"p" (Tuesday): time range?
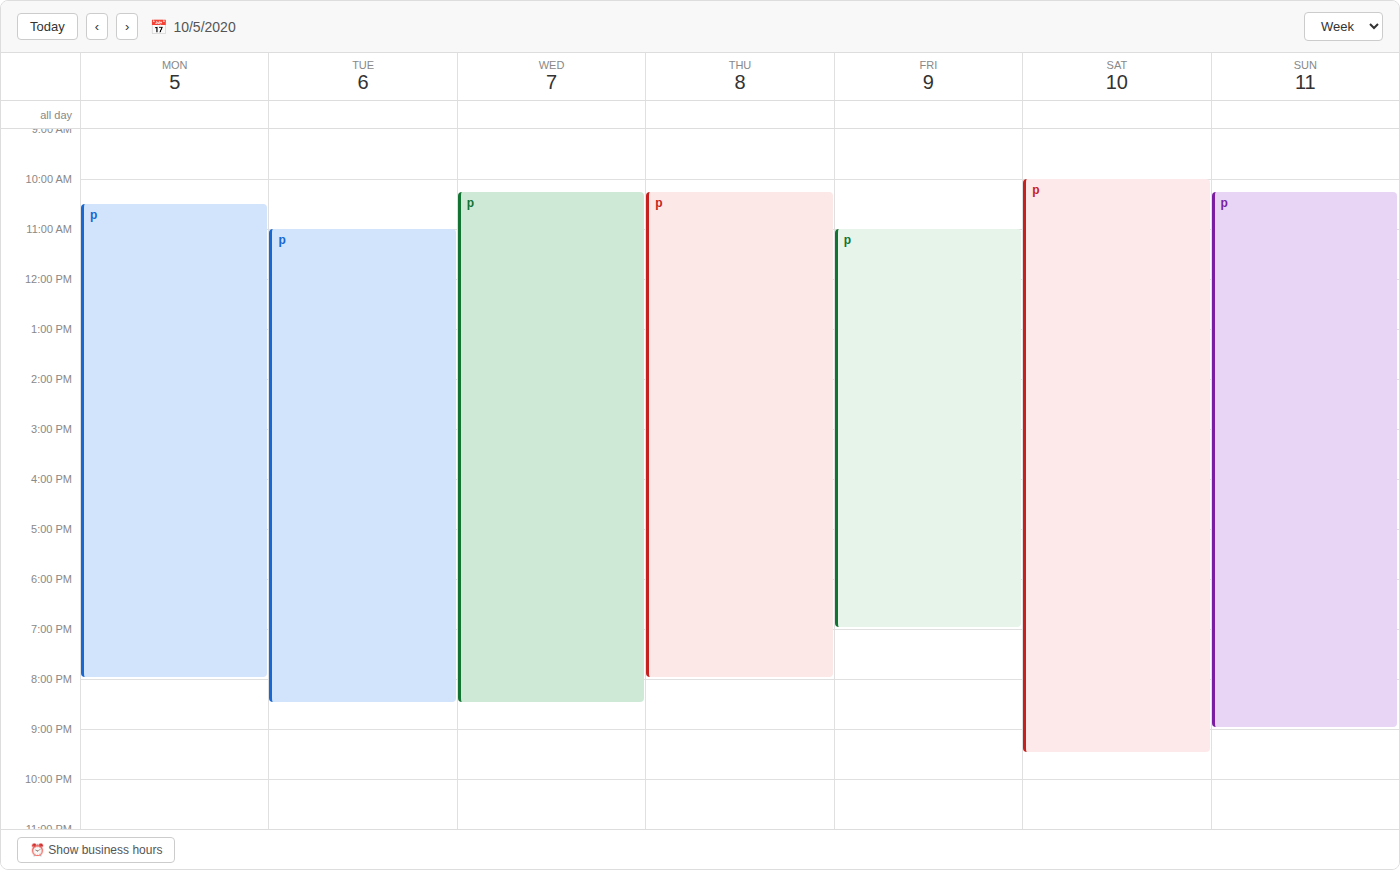
11:00 AM to 8:30 PM